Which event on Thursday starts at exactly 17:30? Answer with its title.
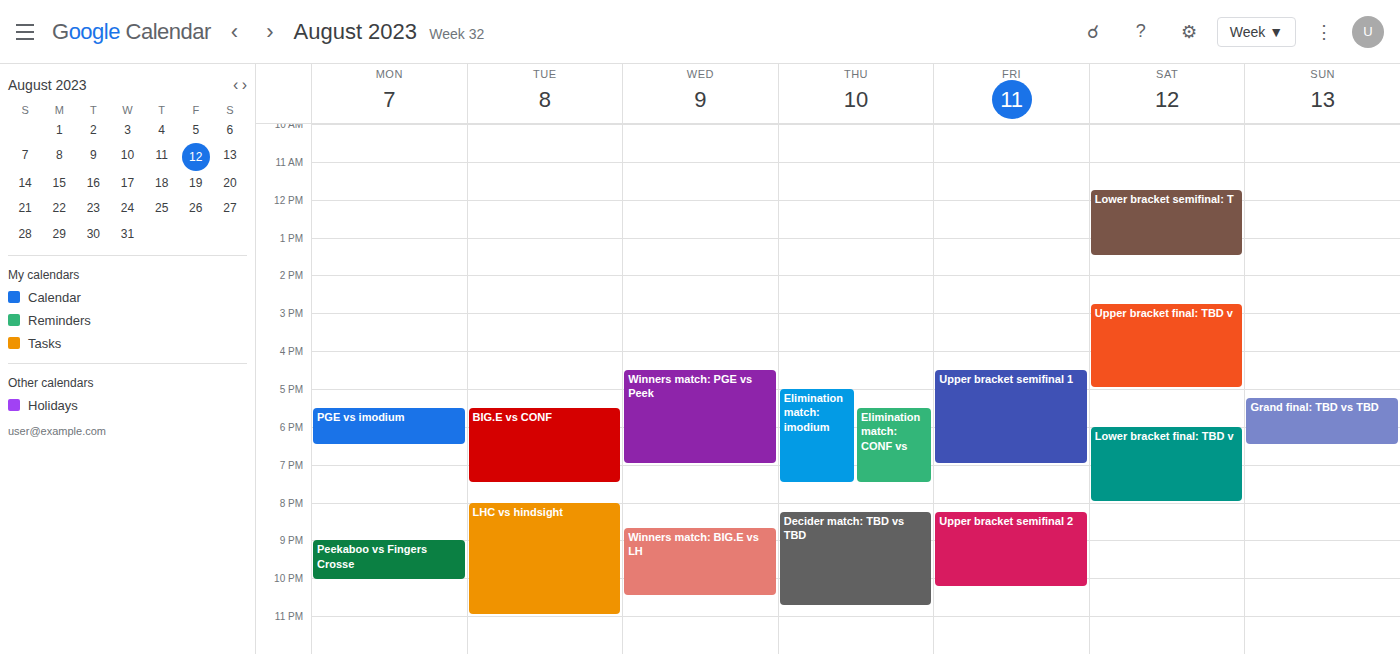
"Elimination match: CONF vs"